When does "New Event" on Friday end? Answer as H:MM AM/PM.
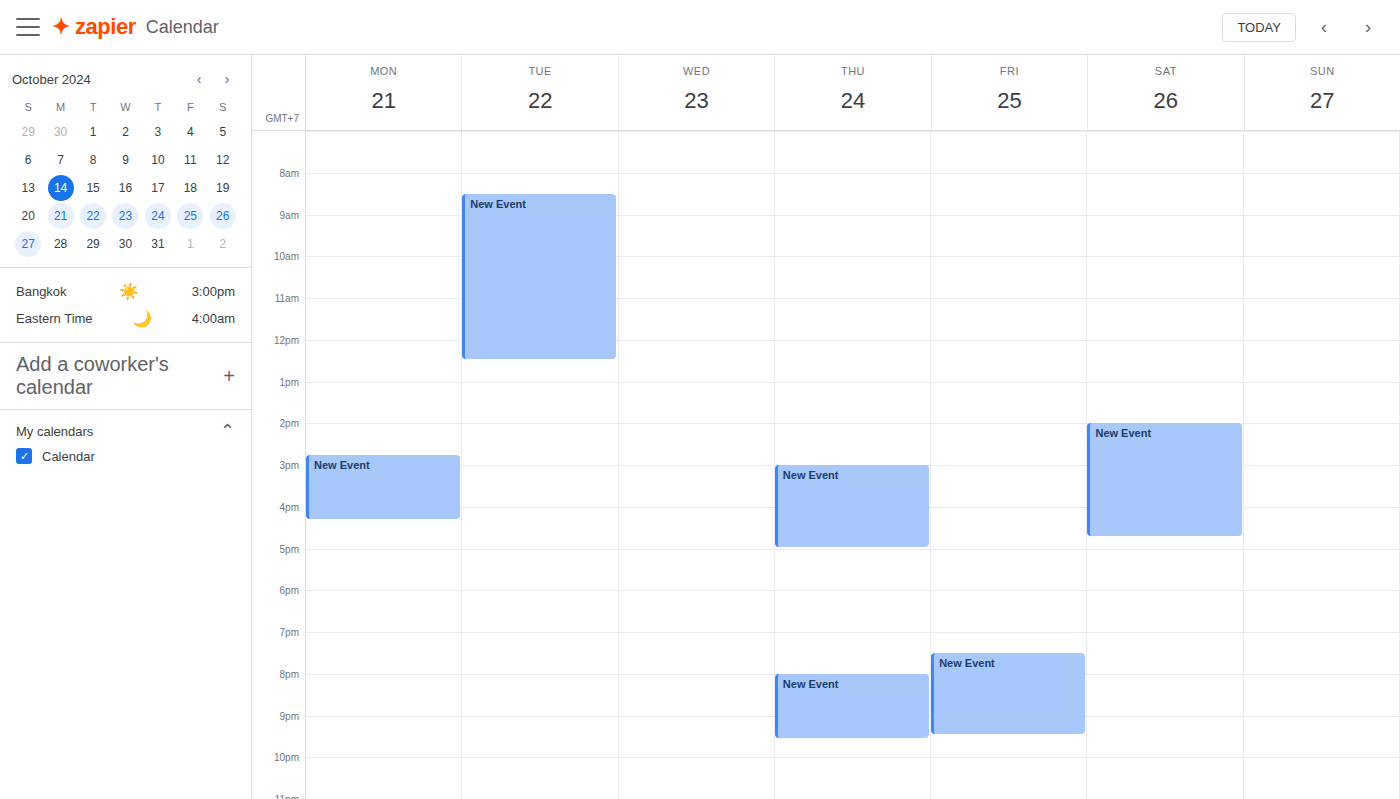
9:30 PM